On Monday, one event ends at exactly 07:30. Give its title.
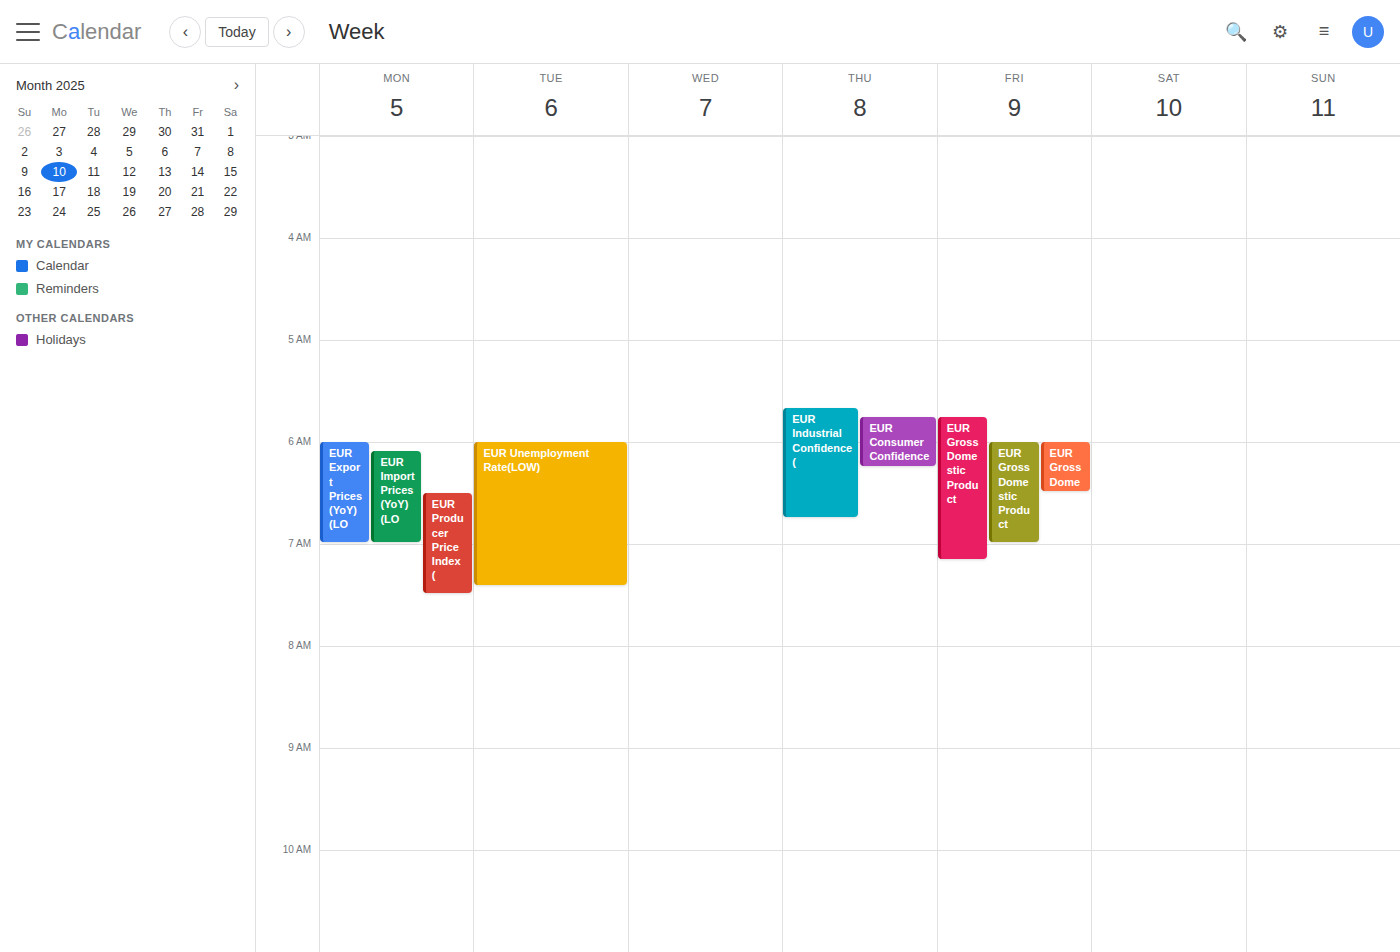
"EUR Producer Price Index ("